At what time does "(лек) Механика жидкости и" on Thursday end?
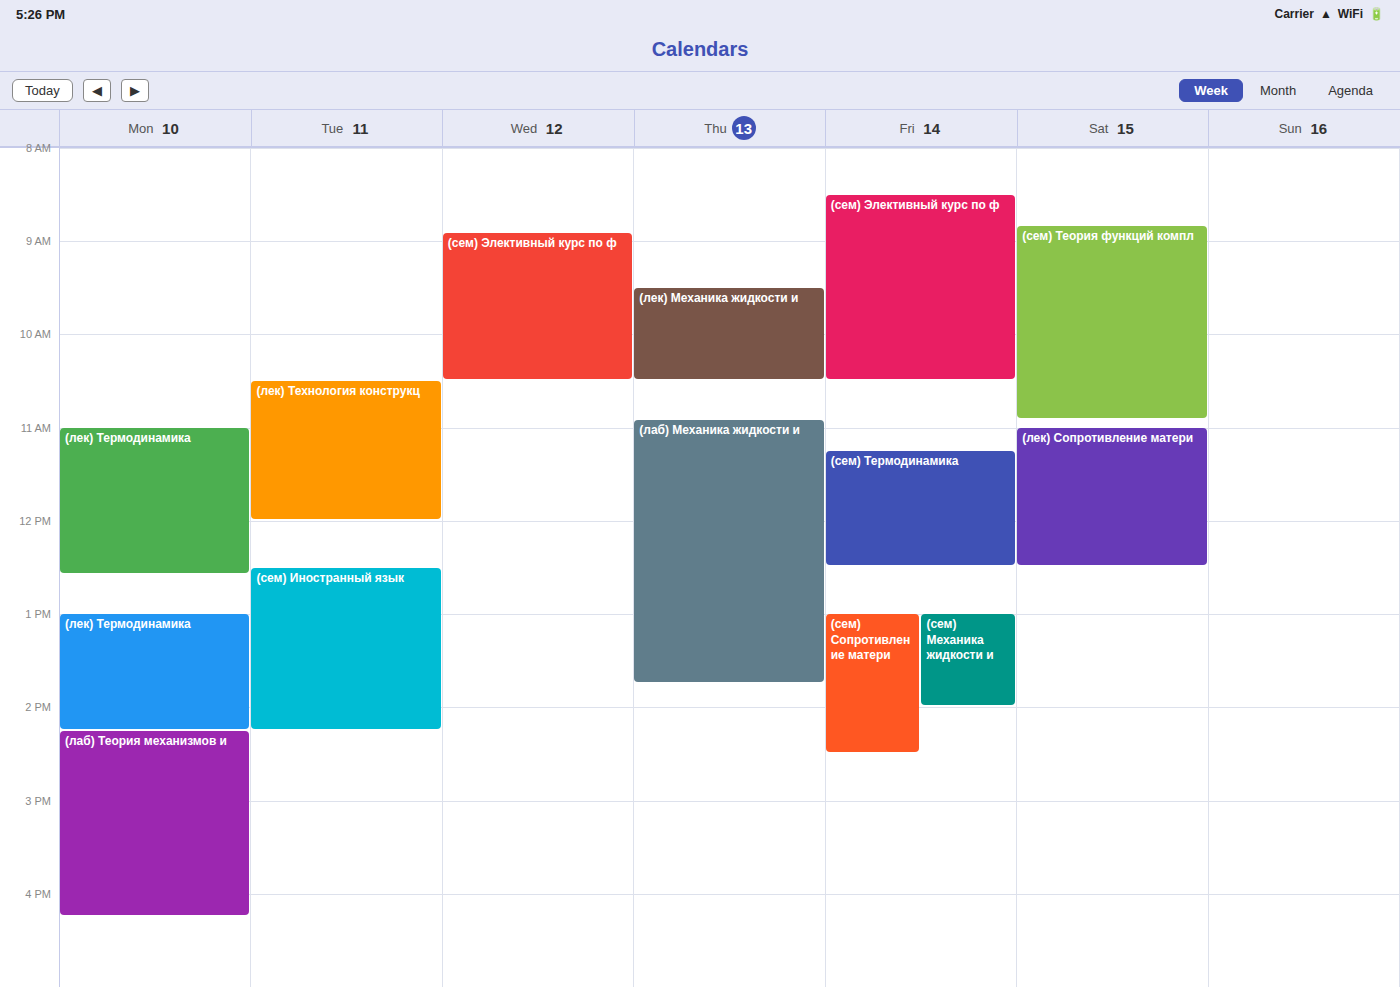
10:30 AM